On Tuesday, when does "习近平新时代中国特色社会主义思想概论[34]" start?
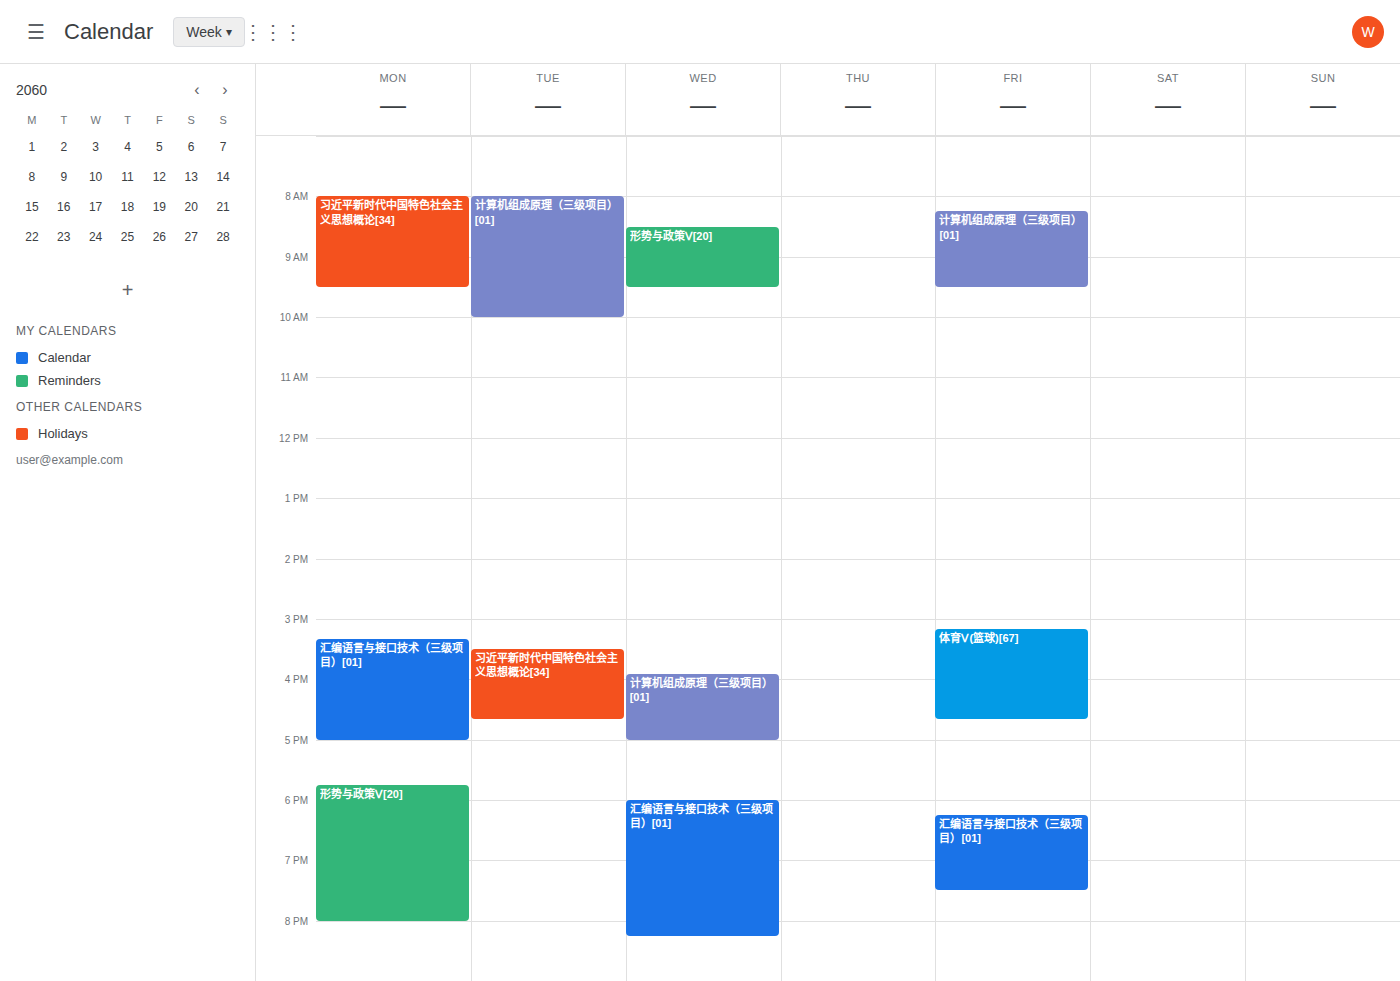
3:30 PM